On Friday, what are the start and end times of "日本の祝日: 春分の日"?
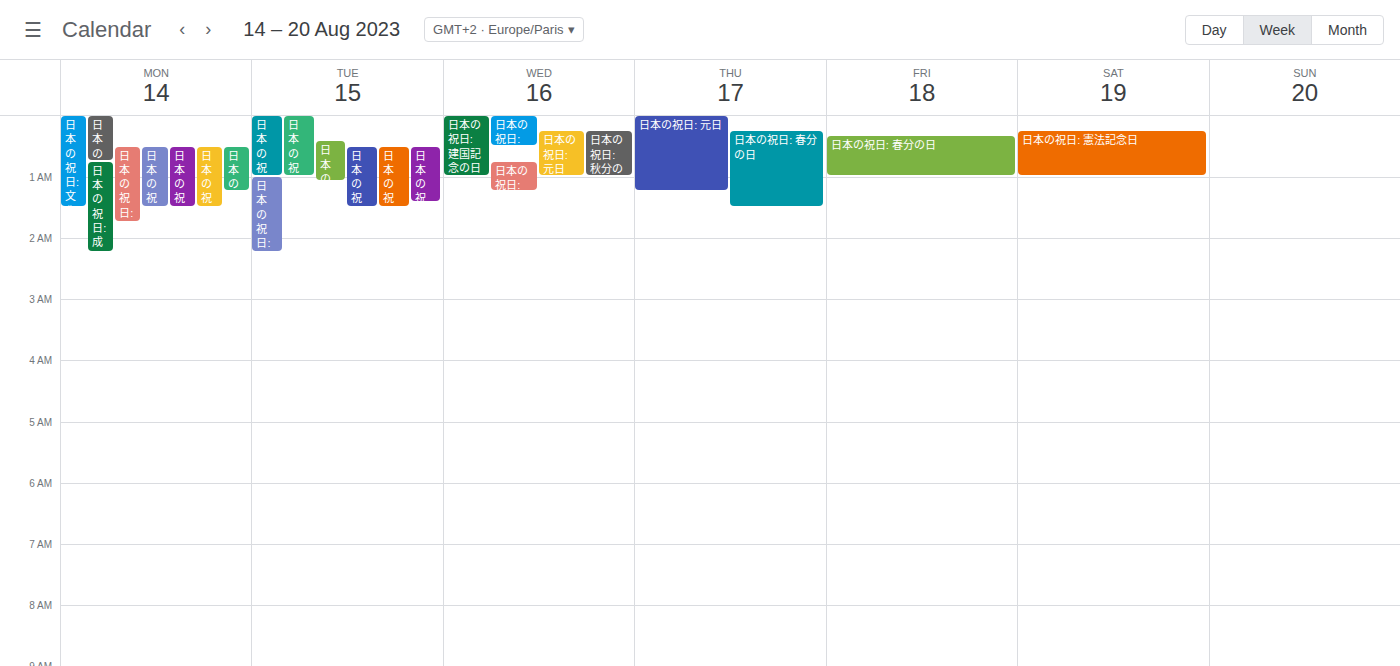
12:20 AM to 1:00 AM